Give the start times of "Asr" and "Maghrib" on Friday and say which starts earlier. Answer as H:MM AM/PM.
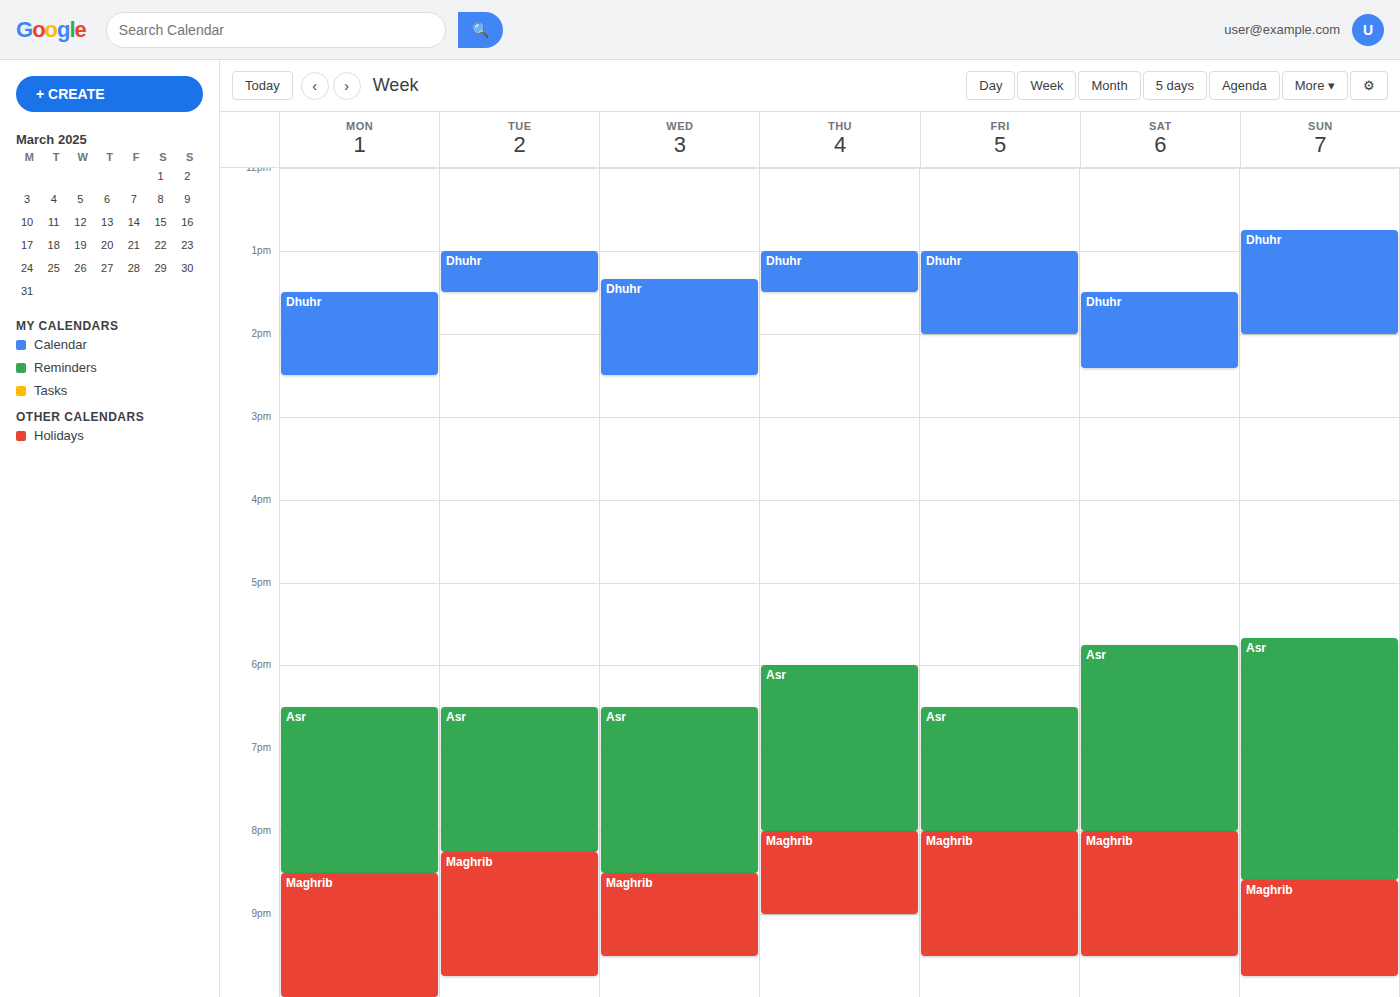
"Asr" 6:30 PM; "Maghrib" 8:00 PM.